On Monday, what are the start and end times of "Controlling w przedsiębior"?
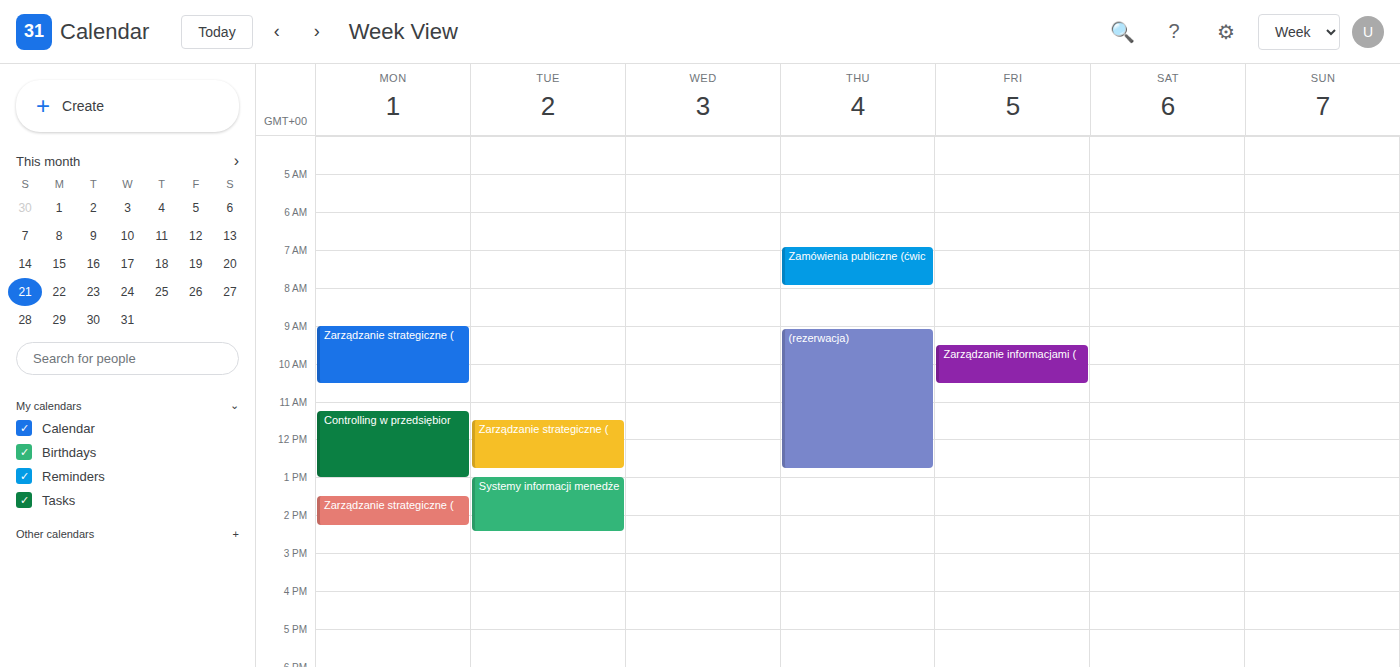
11:15 AM to 1:00 PM